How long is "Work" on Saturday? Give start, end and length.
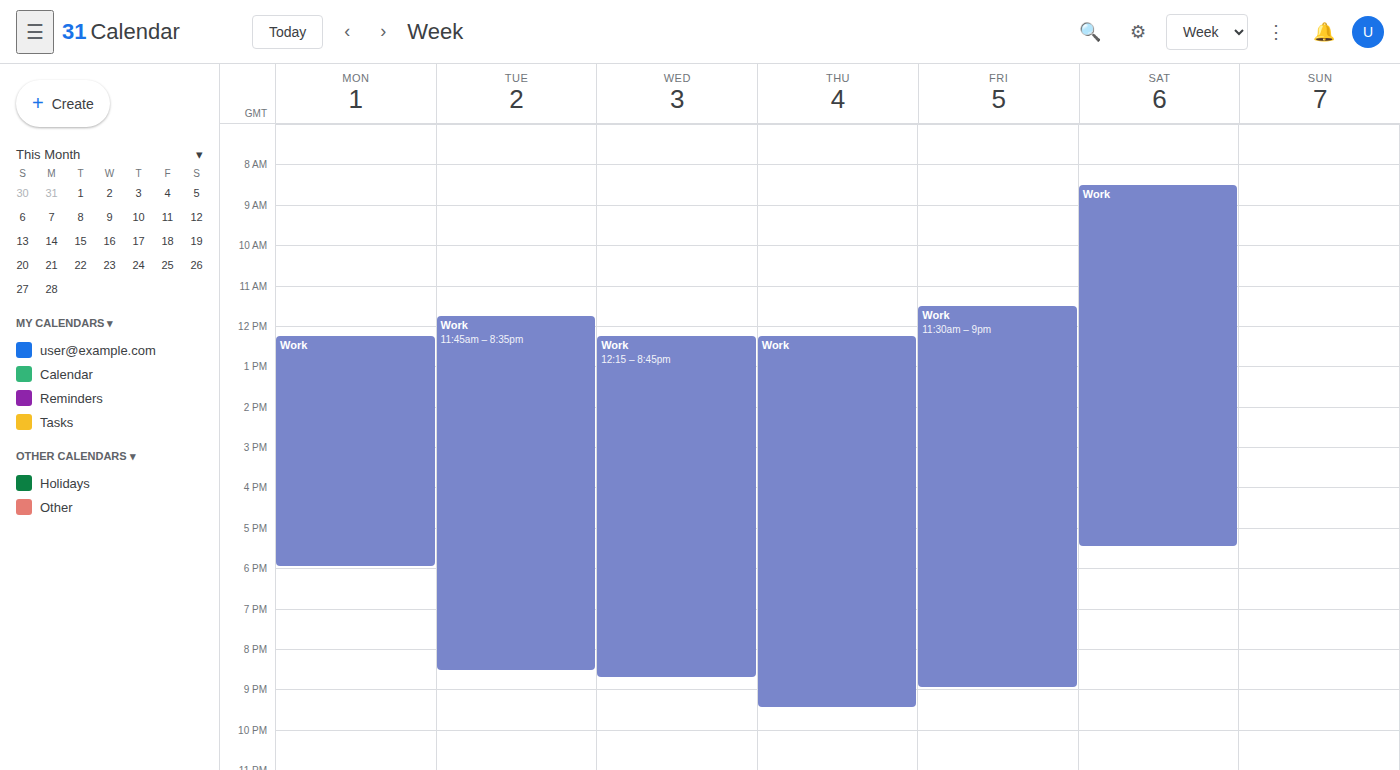
8:30 AM to 5:30 PM, 9 hours